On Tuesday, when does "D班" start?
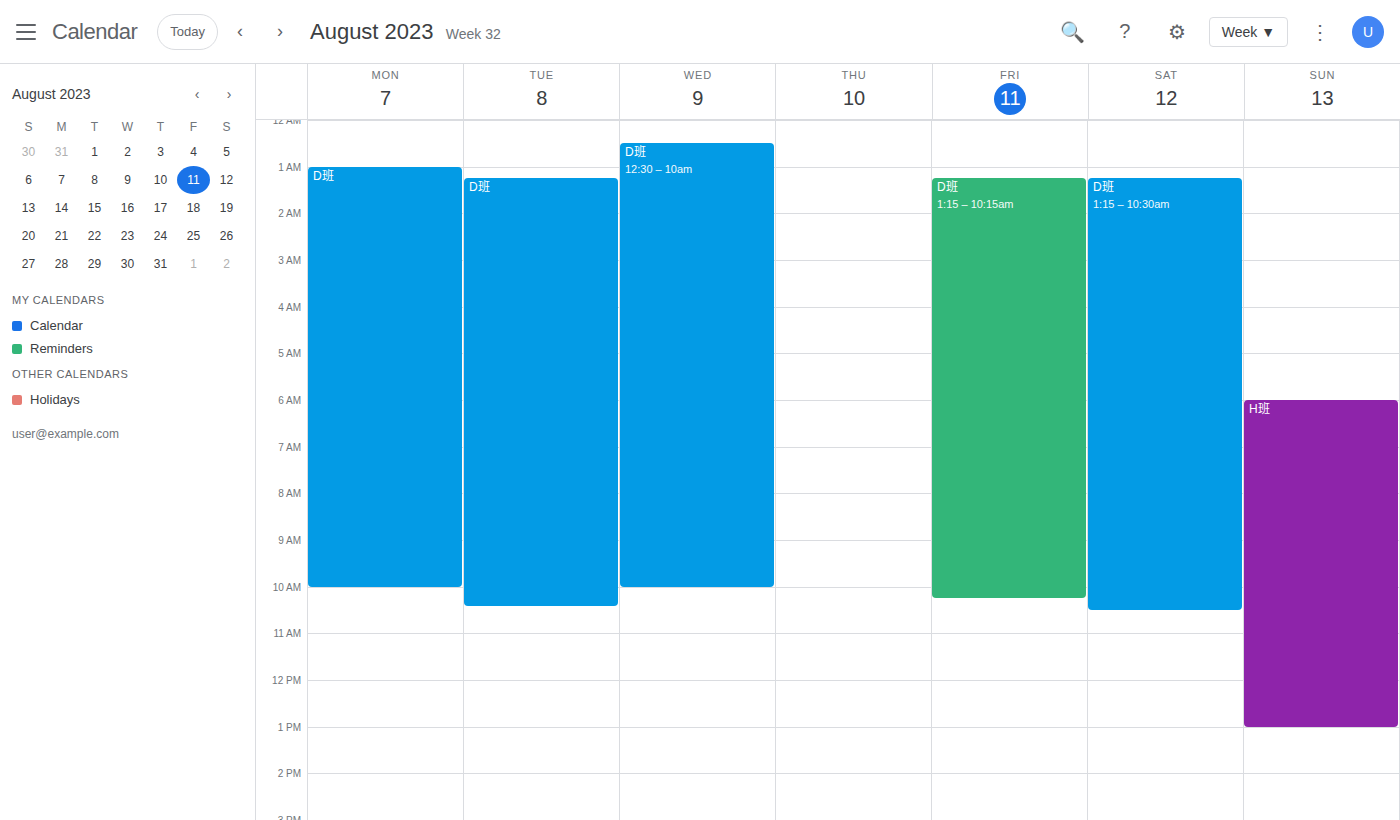
1:15 AM